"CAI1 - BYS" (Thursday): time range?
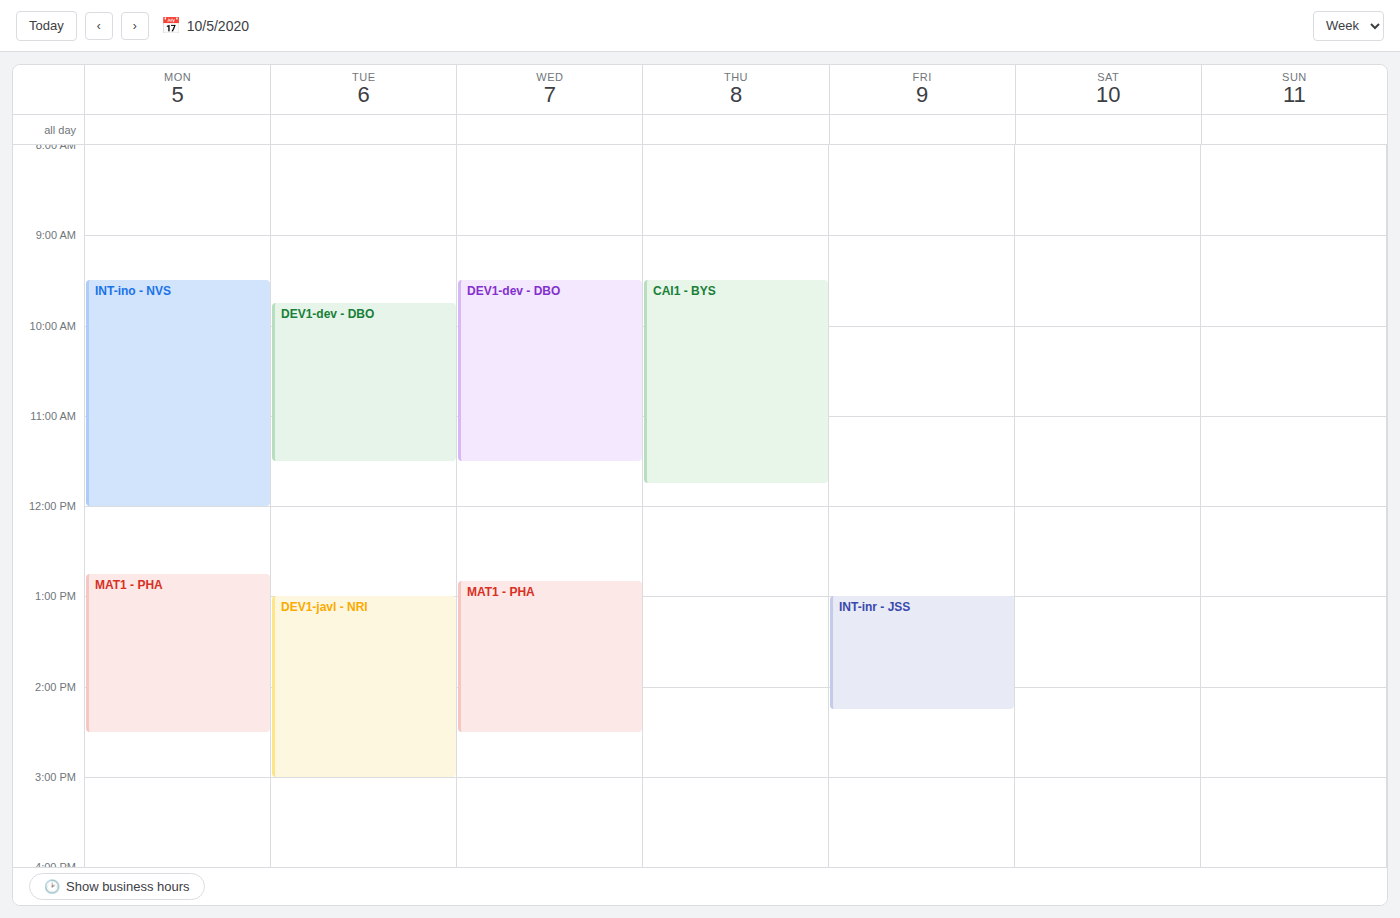
9:30 AM to 11:45 AM